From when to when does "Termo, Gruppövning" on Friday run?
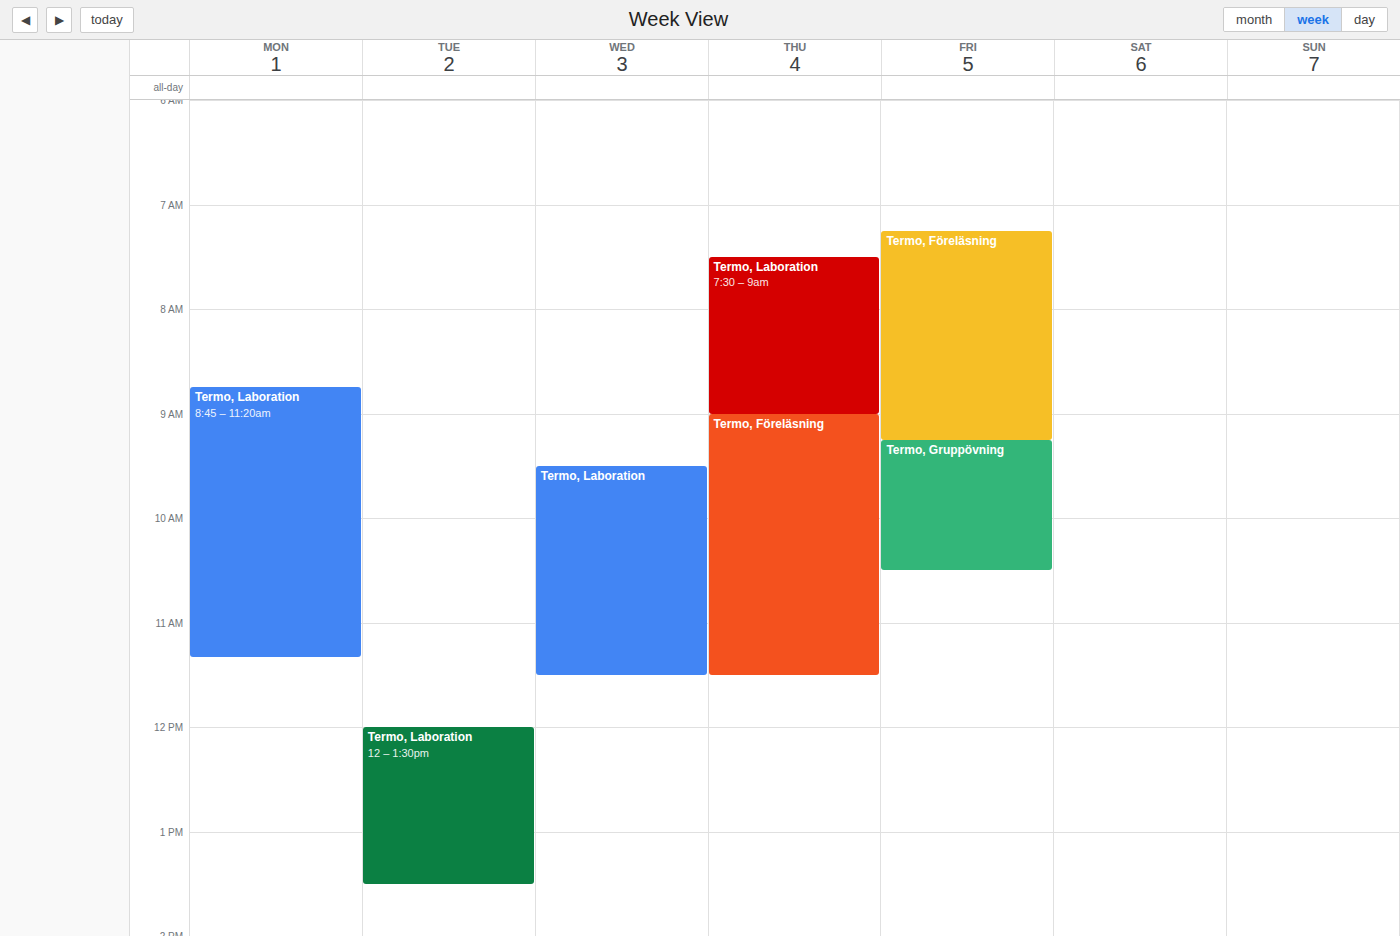
09:15 to 10:30